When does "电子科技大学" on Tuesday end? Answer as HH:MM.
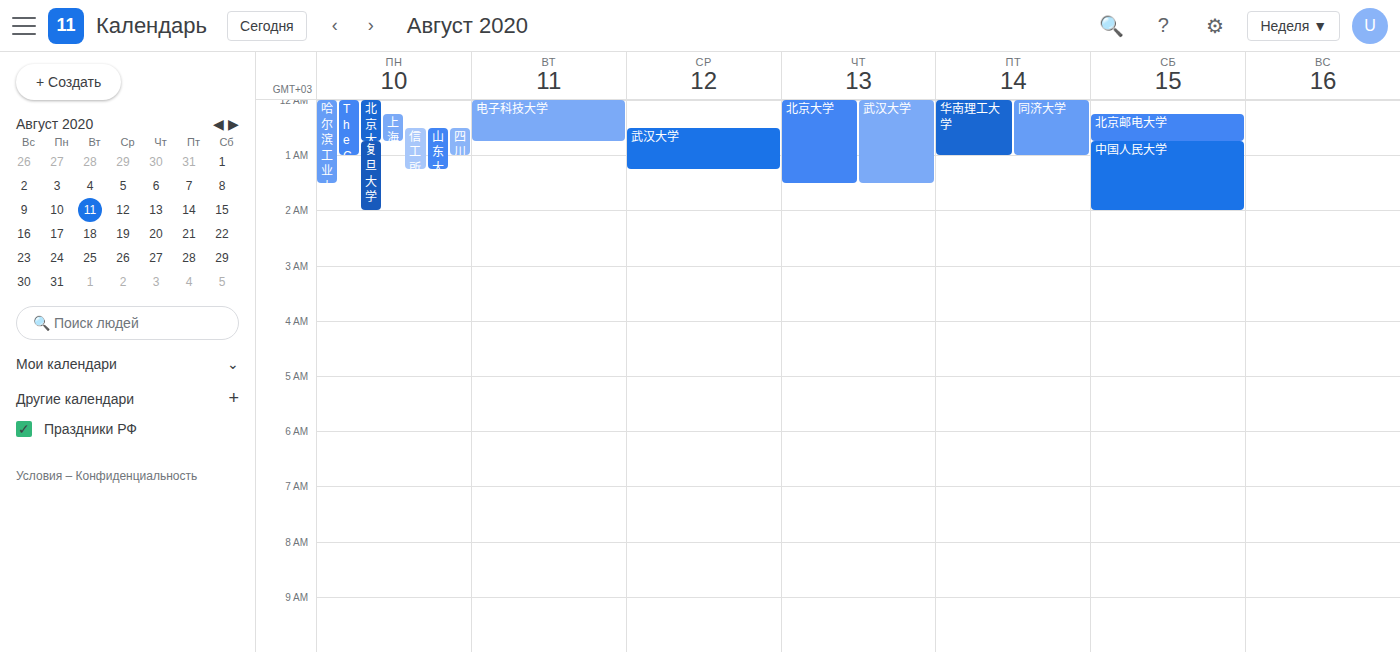
00:45